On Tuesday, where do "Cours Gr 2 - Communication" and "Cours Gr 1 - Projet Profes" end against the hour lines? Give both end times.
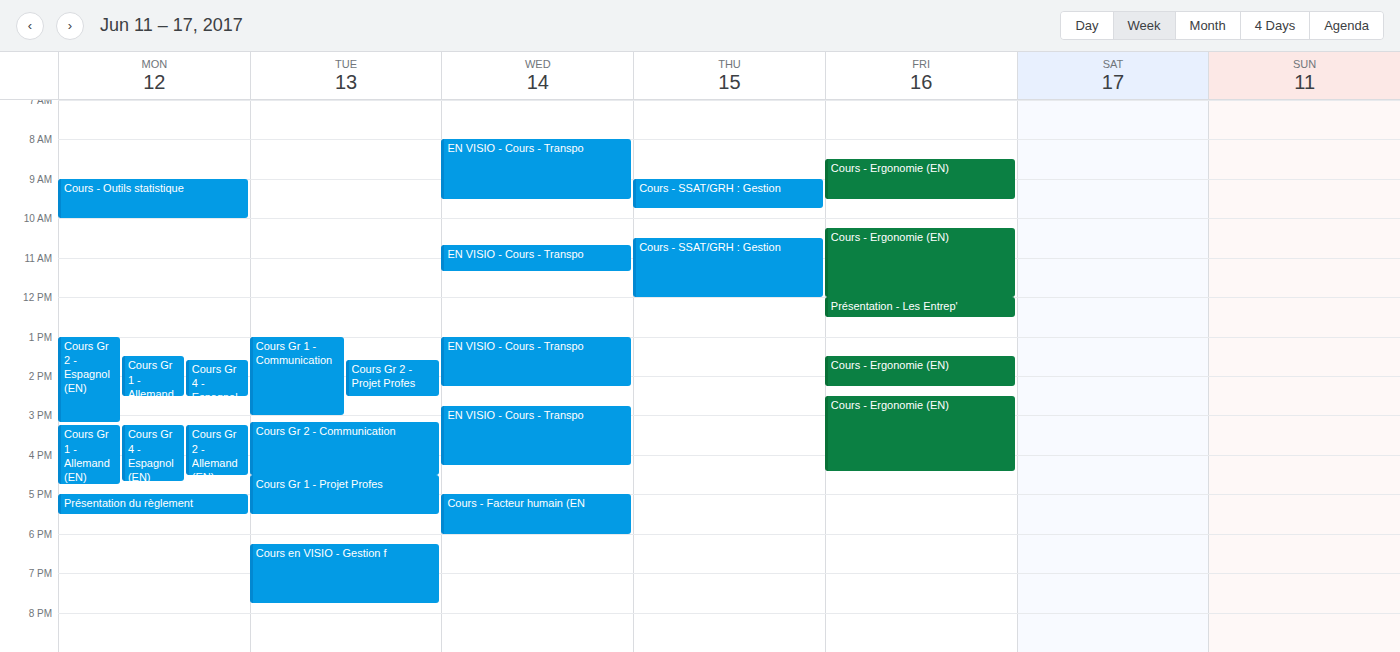
"Cours Gr 2 - Communication": 4:30 PM, halfway between the 4 PM and 5 PM lines. "Cours Gr 1 - Projet Profes": 5:30 PM, halfway between the 5 PM and 6 PM lines.